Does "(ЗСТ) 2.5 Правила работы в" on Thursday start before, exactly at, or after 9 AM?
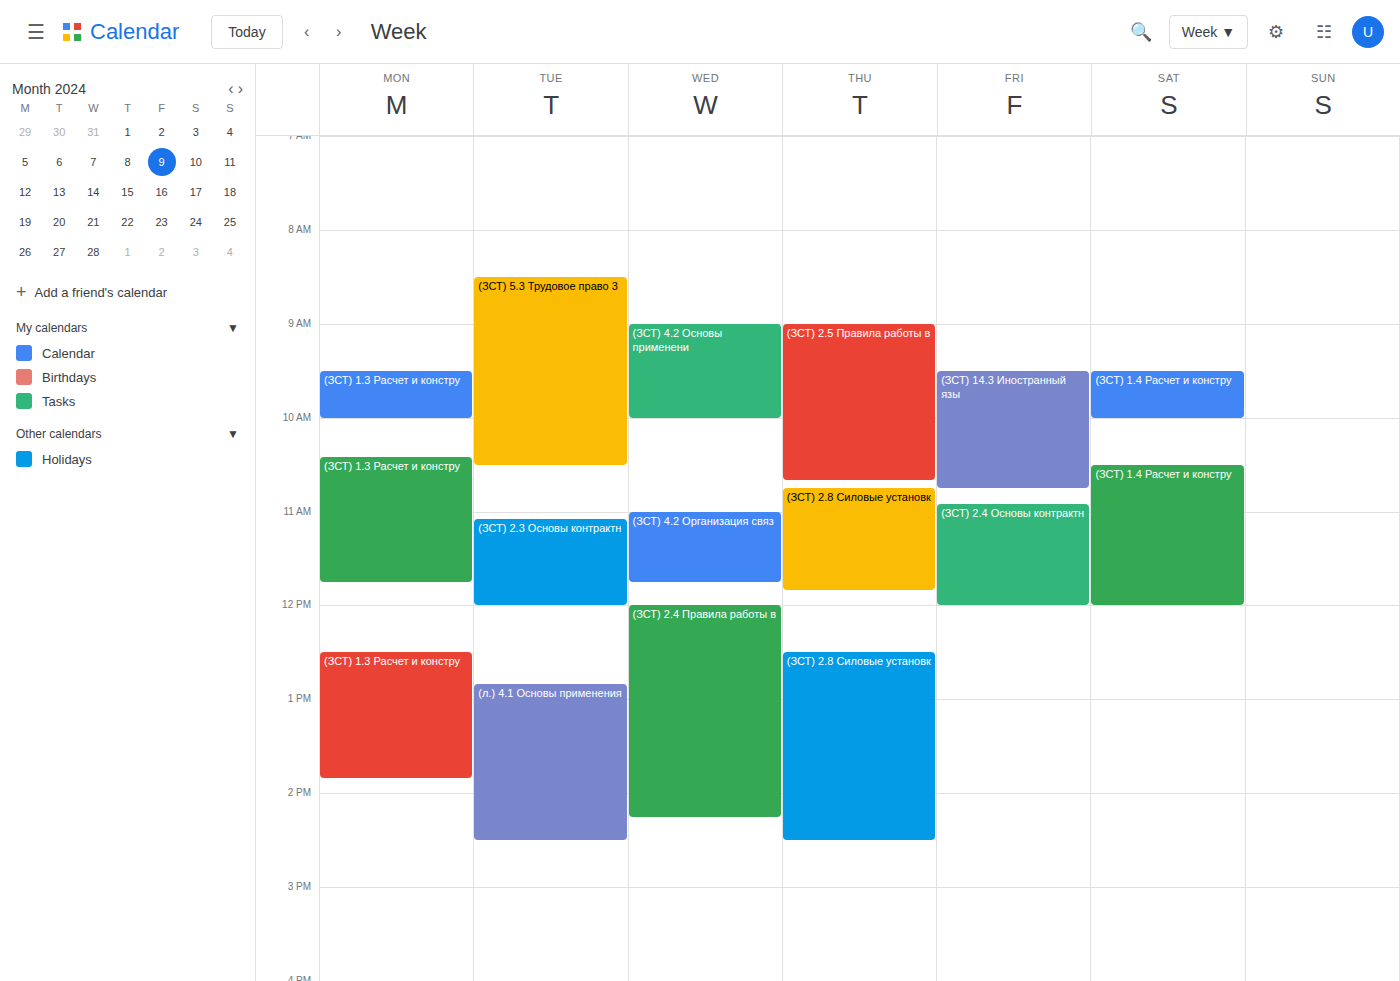
9:00 AM -- exactly at 9 AM, on the 9 AM line.